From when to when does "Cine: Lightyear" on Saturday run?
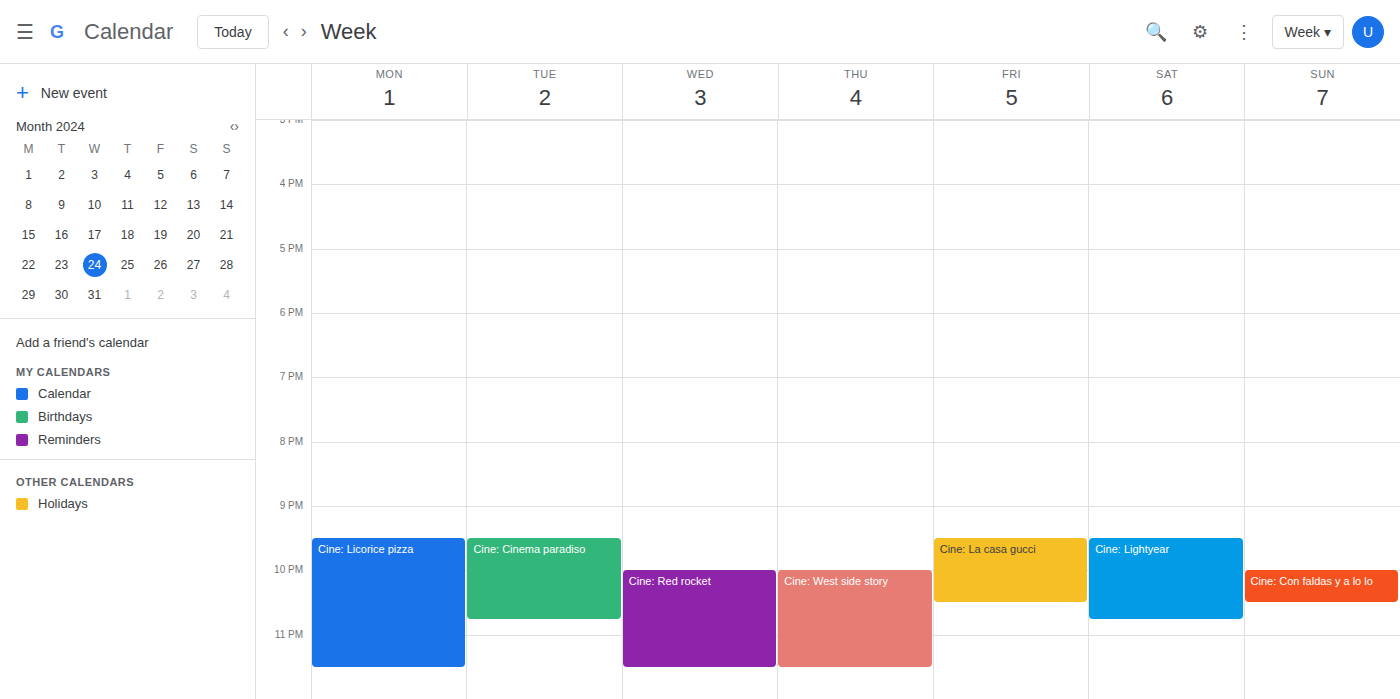
9:30 PM to 10:45 PM